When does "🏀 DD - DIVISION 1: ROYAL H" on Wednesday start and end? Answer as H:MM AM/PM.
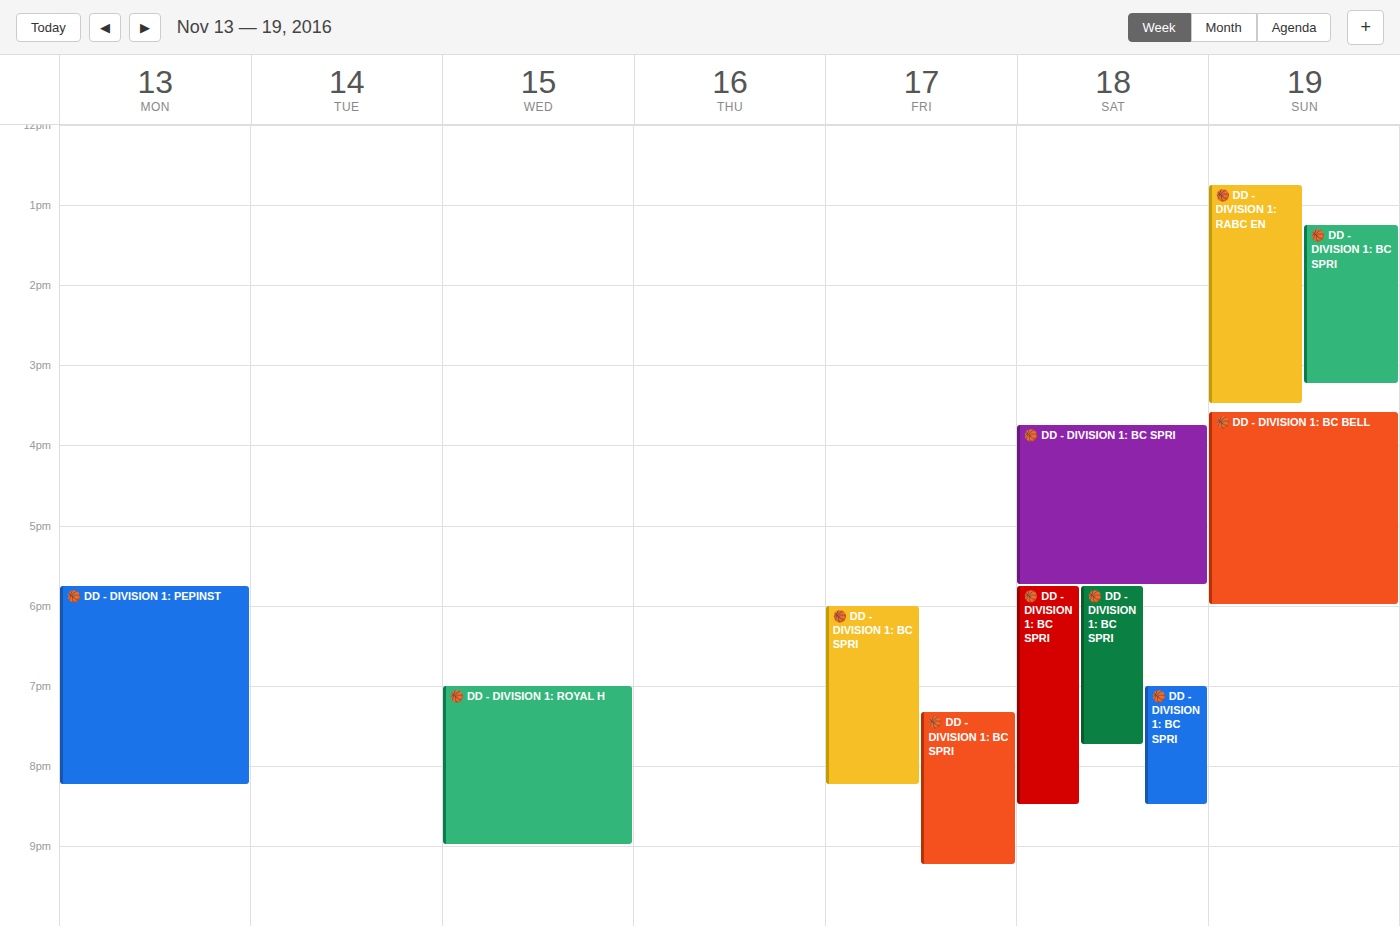
7:00 PM to 9:00 PM